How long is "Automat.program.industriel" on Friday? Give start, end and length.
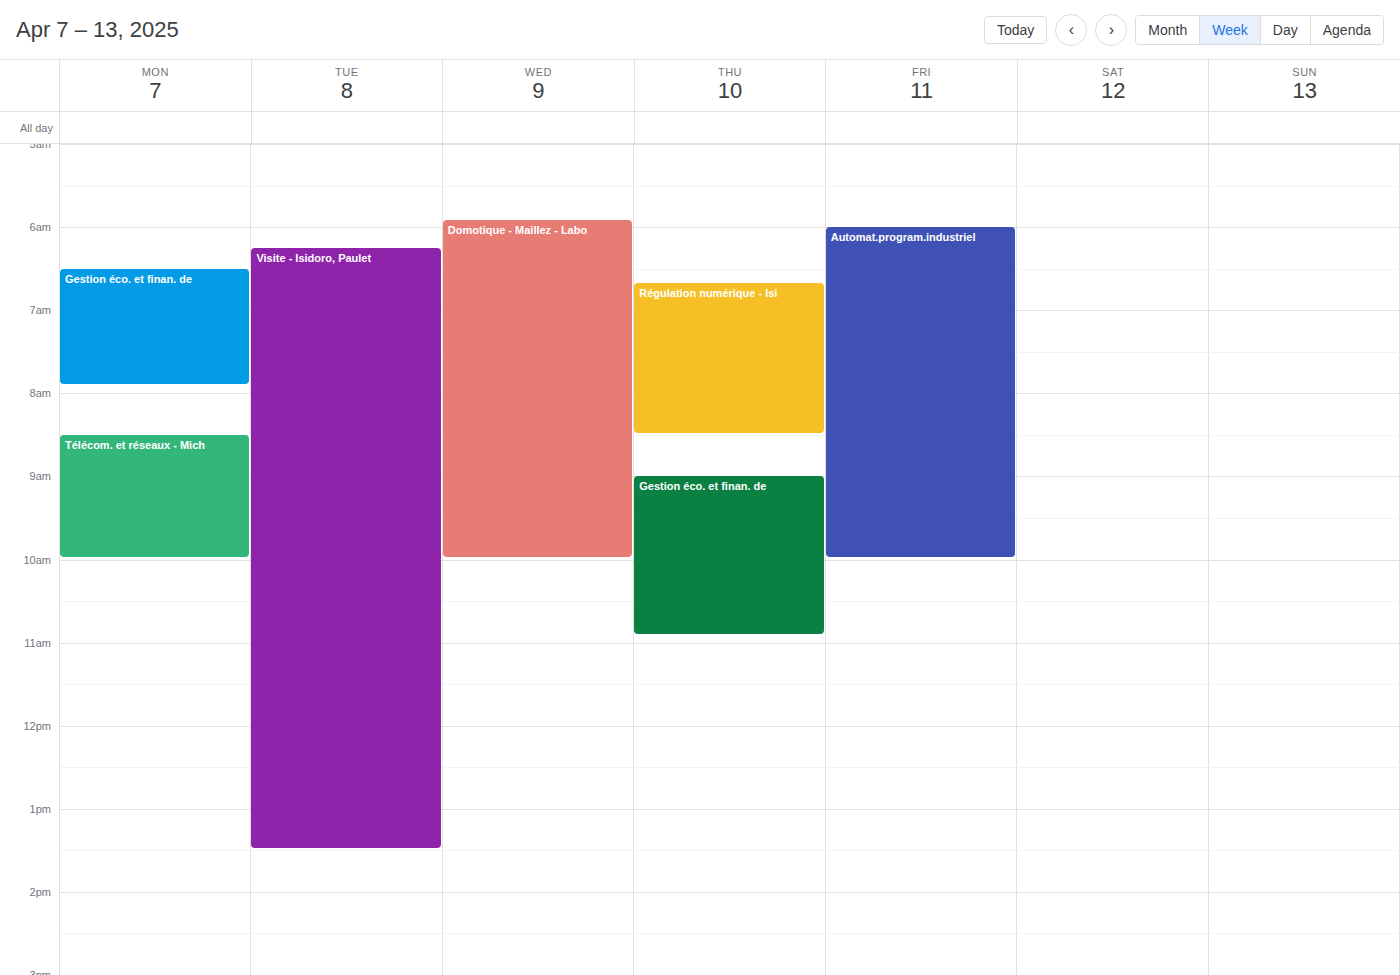
6:00 AM to 10:00 AM, 4 hours